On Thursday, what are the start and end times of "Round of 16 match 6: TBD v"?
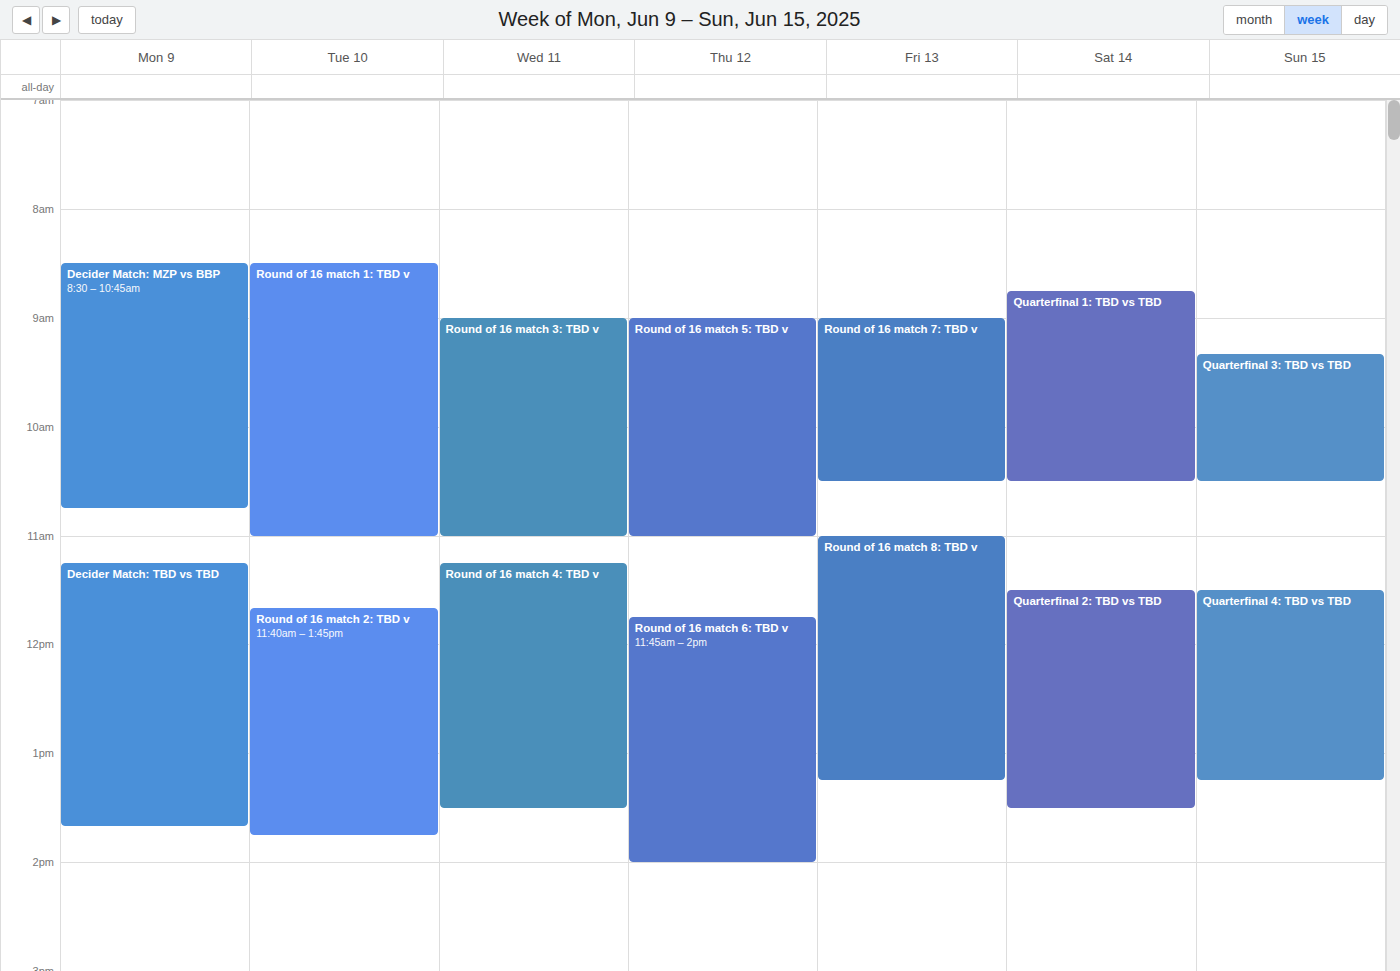
11:45 AM to 2:00 PM